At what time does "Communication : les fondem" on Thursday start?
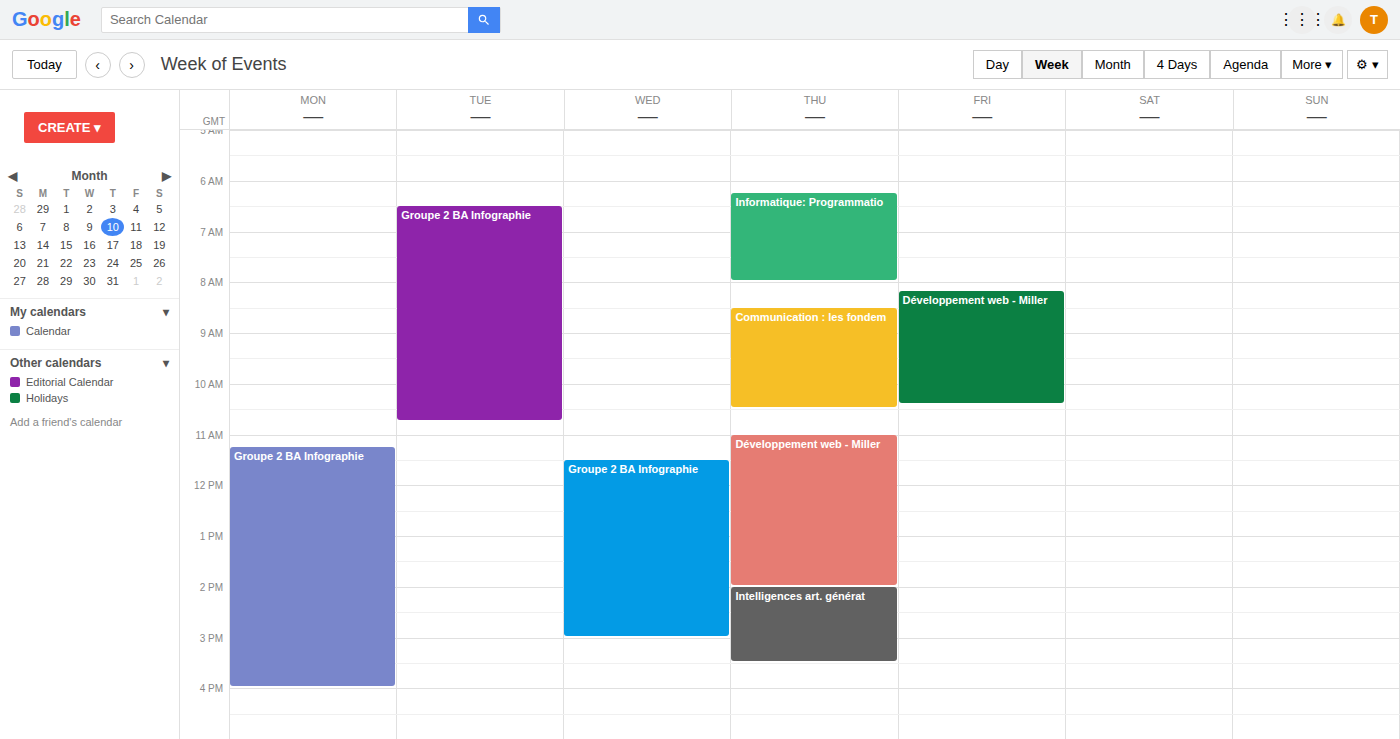
8:30 AM